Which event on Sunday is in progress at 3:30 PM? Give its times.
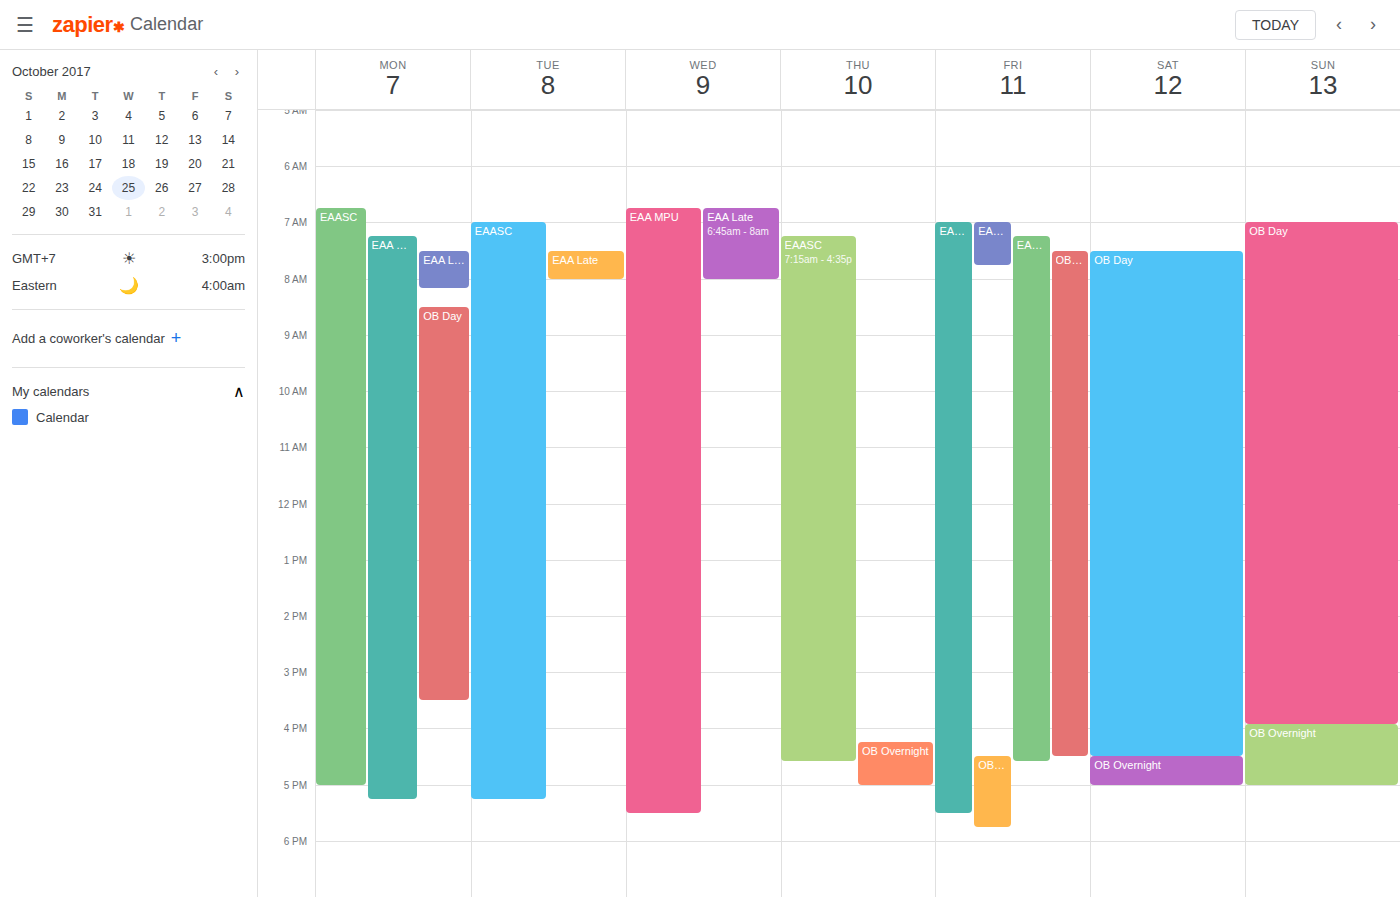
"OB Day", 7:00 AM to 3:55 PM